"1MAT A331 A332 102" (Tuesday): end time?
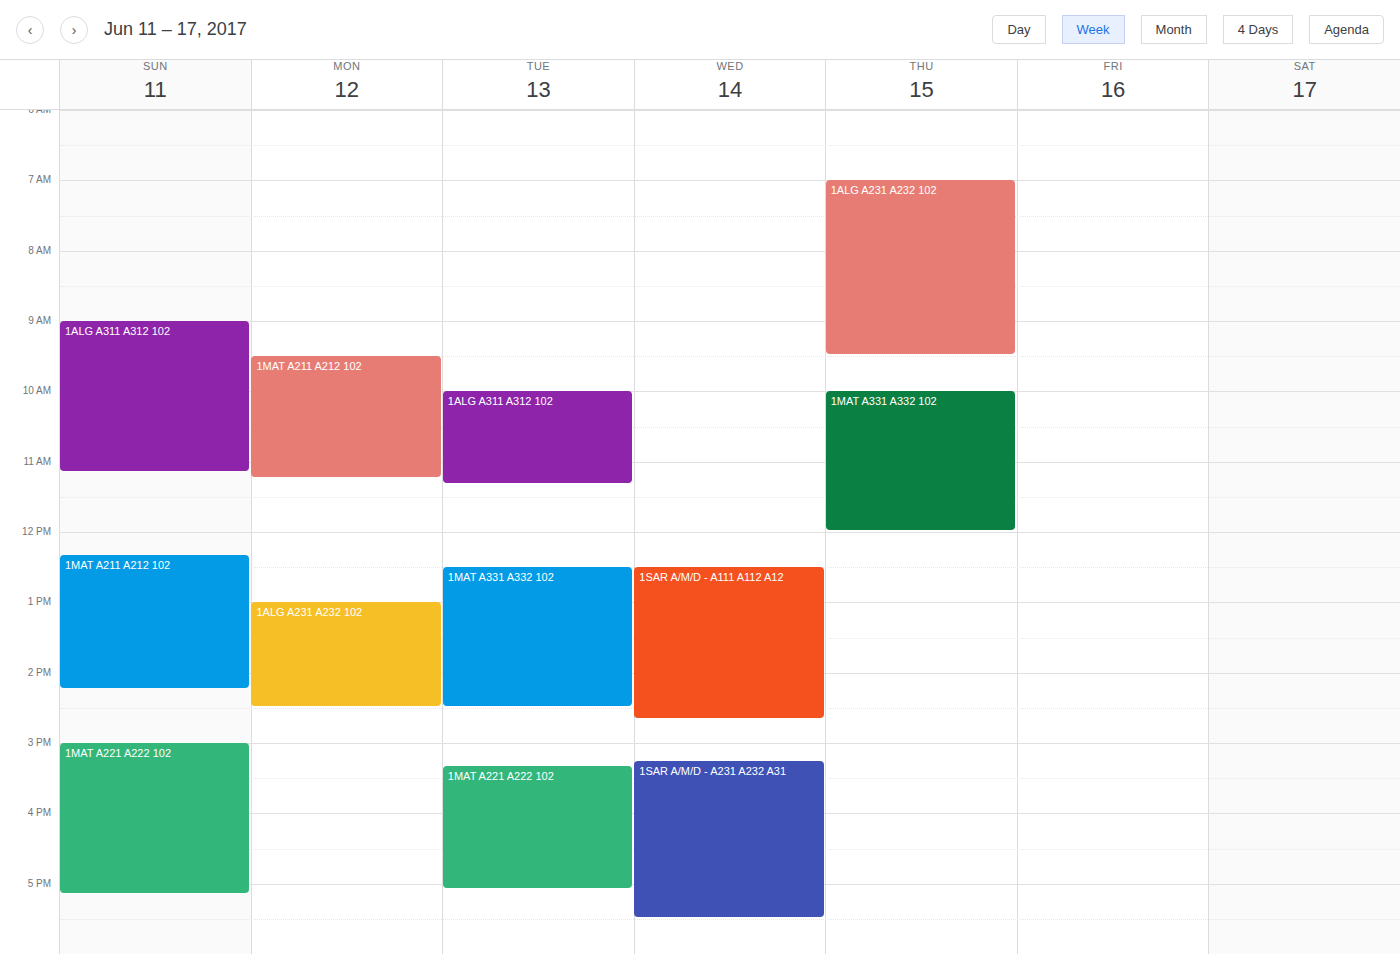
2:30 PM